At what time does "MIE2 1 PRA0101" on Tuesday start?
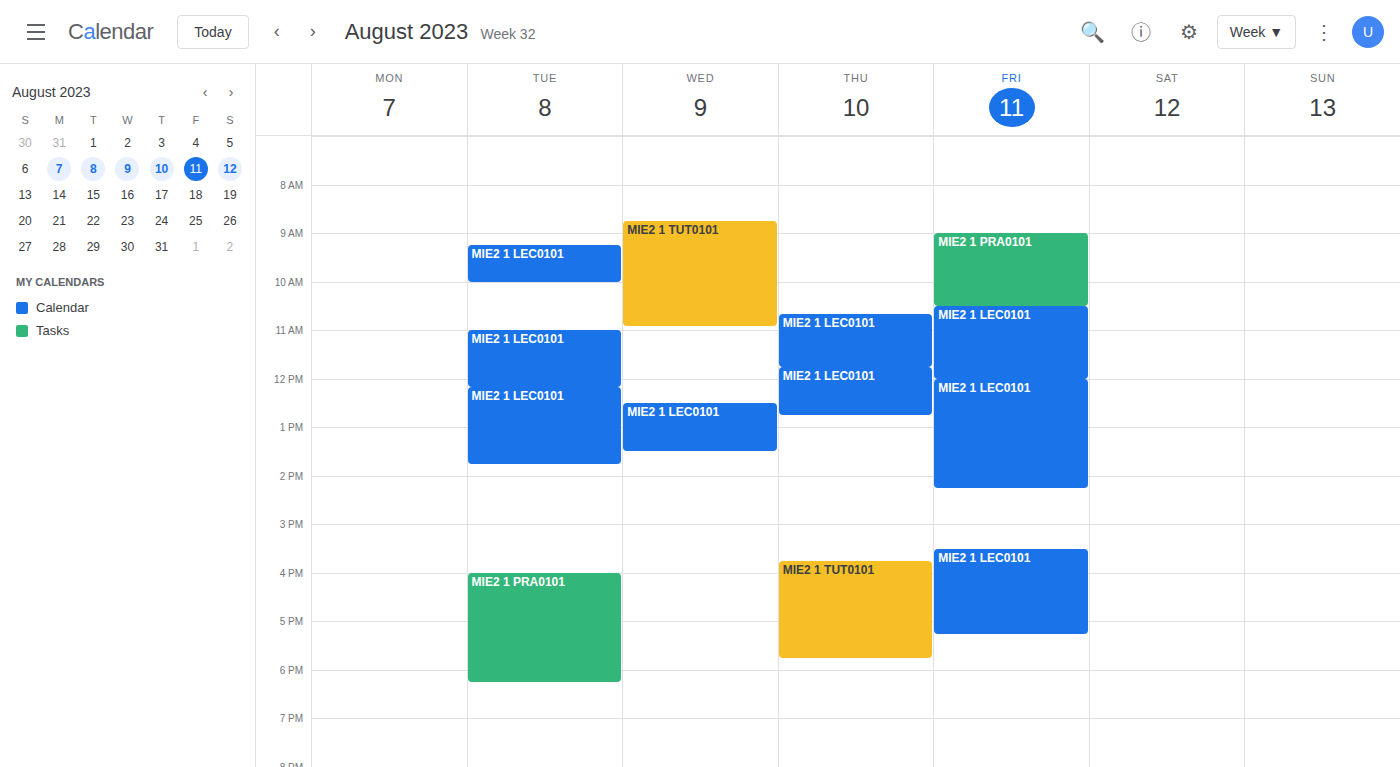
16:00